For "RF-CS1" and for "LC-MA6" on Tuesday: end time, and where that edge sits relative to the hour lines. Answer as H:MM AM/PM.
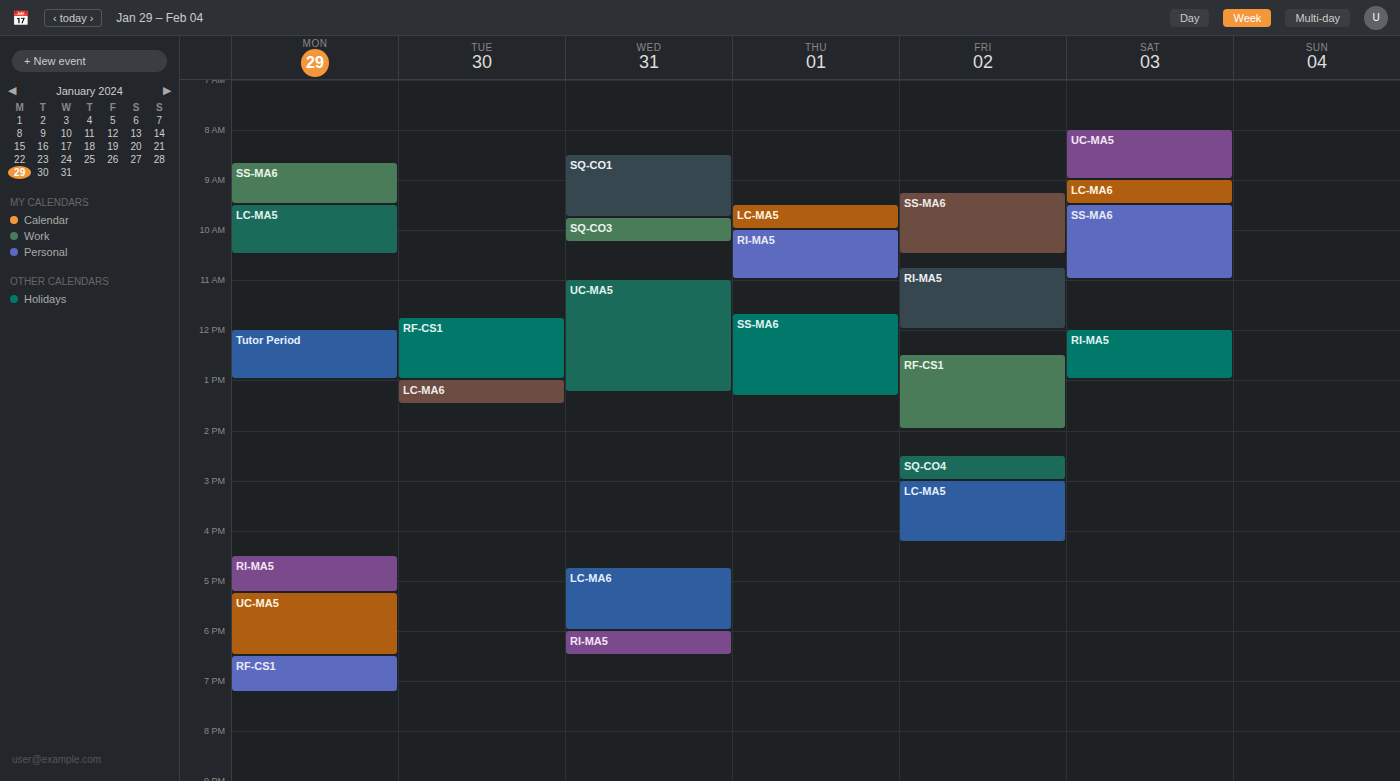
"RF-CS1": 1:00 PM, exactly on the 1 PM line. "LC-MA6": 1:30 PM, halfway between the 1 PM and 2 PM lines.